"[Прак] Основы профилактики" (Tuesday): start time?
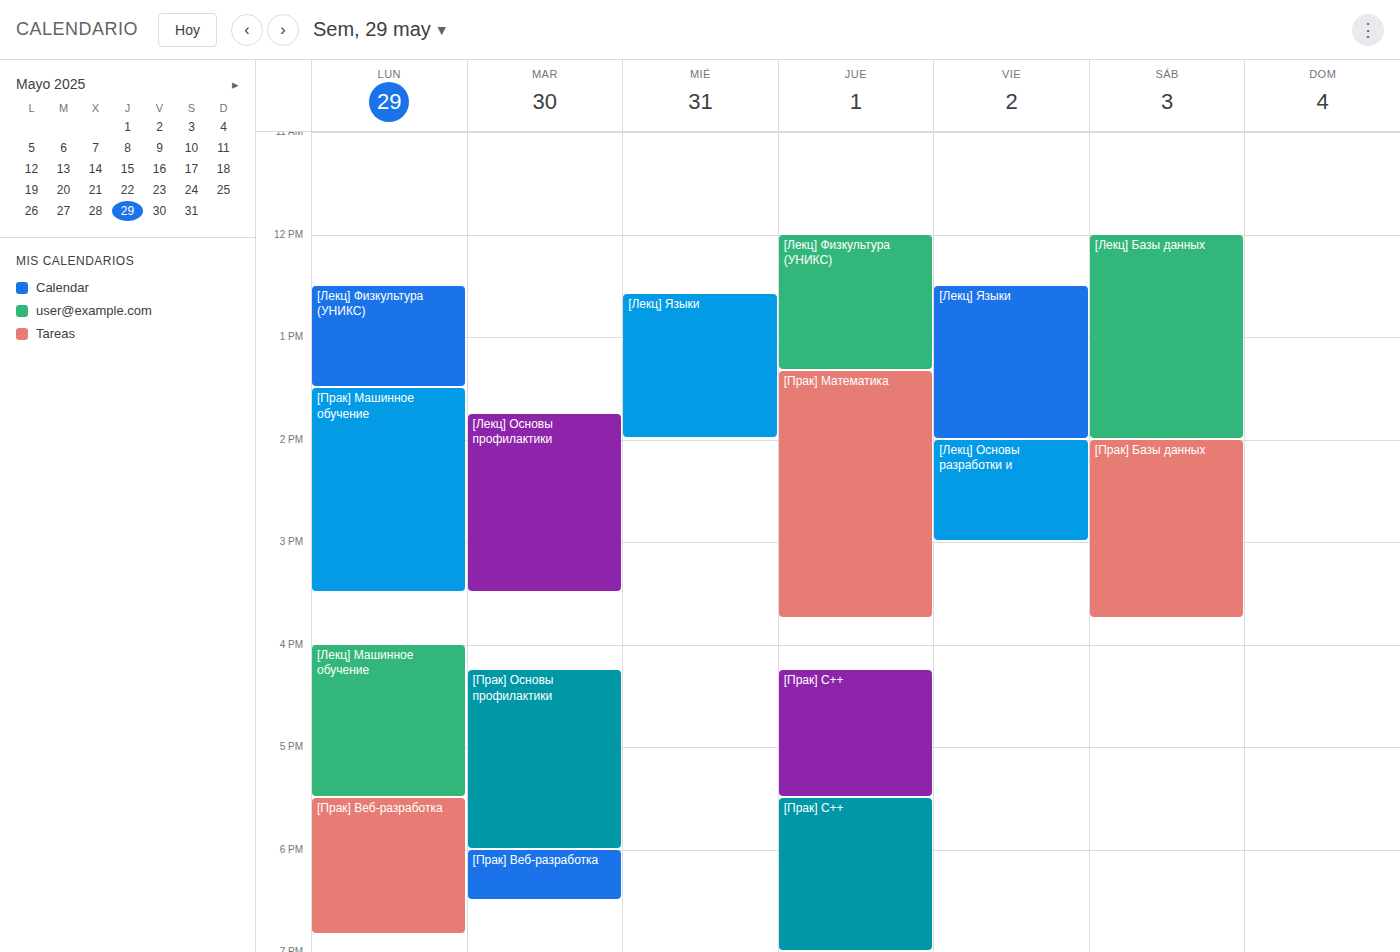
4:15 PM